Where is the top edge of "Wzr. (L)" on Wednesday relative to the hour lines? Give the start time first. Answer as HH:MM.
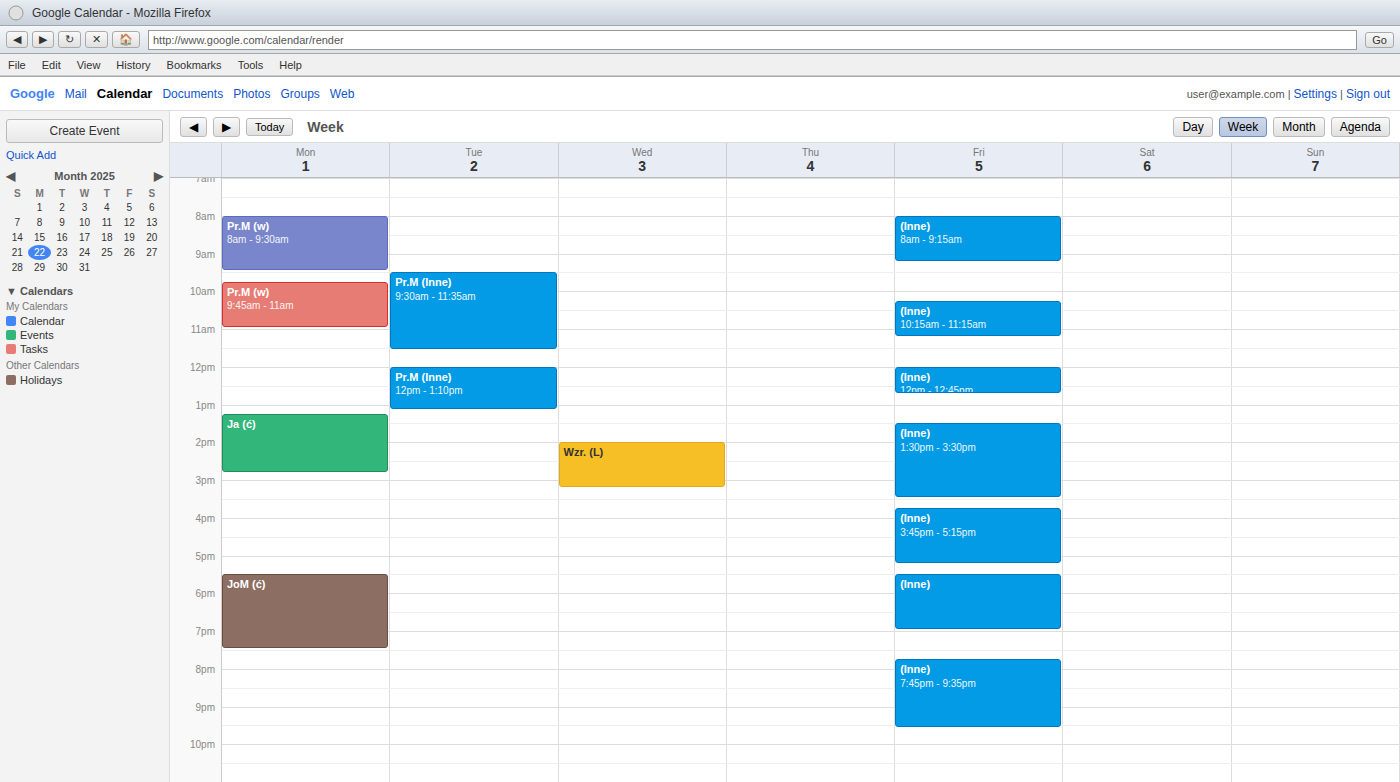
14:00 -- exactly on the 14:00 line.